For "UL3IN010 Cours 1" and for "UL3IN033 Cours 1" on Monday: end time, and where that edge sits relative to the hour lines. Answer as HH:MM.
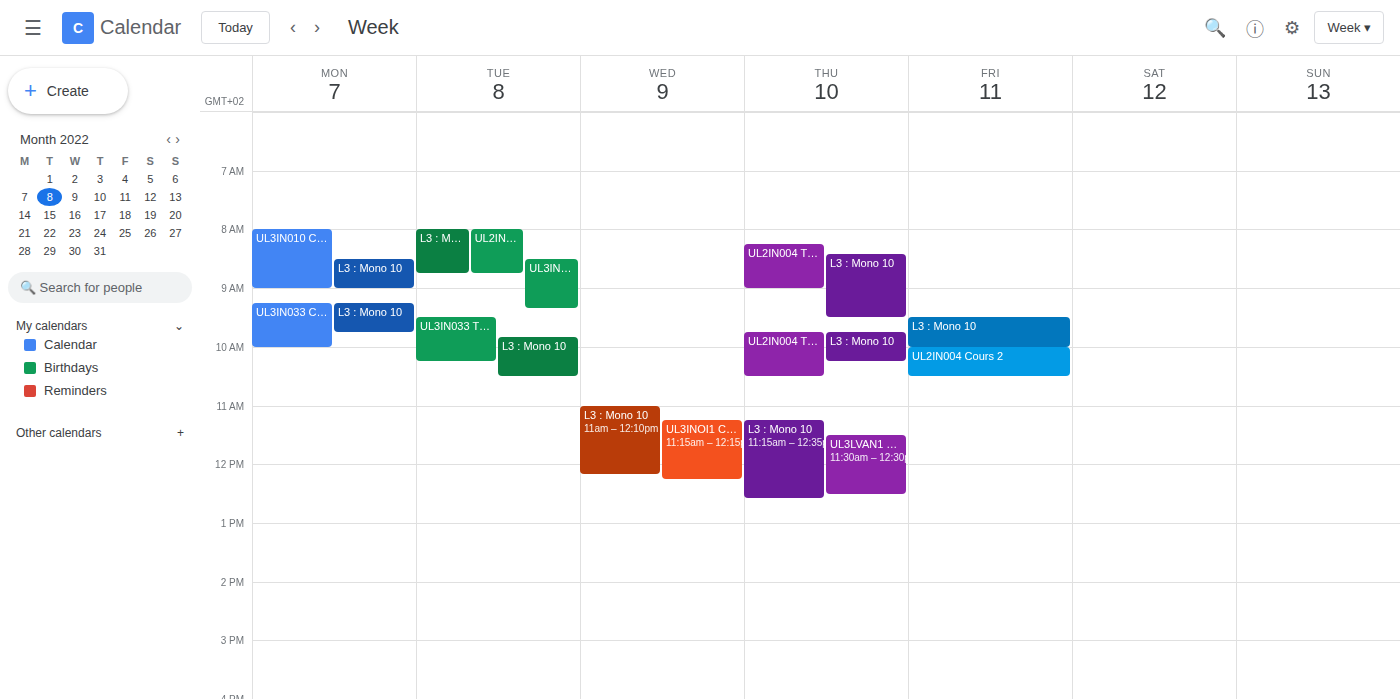
"UL3IN010 Cours 1": 09:00, exactly on the 09:00 line. "UL3IN033 Cours 1": 10:00, exactly on the 10:00 line.